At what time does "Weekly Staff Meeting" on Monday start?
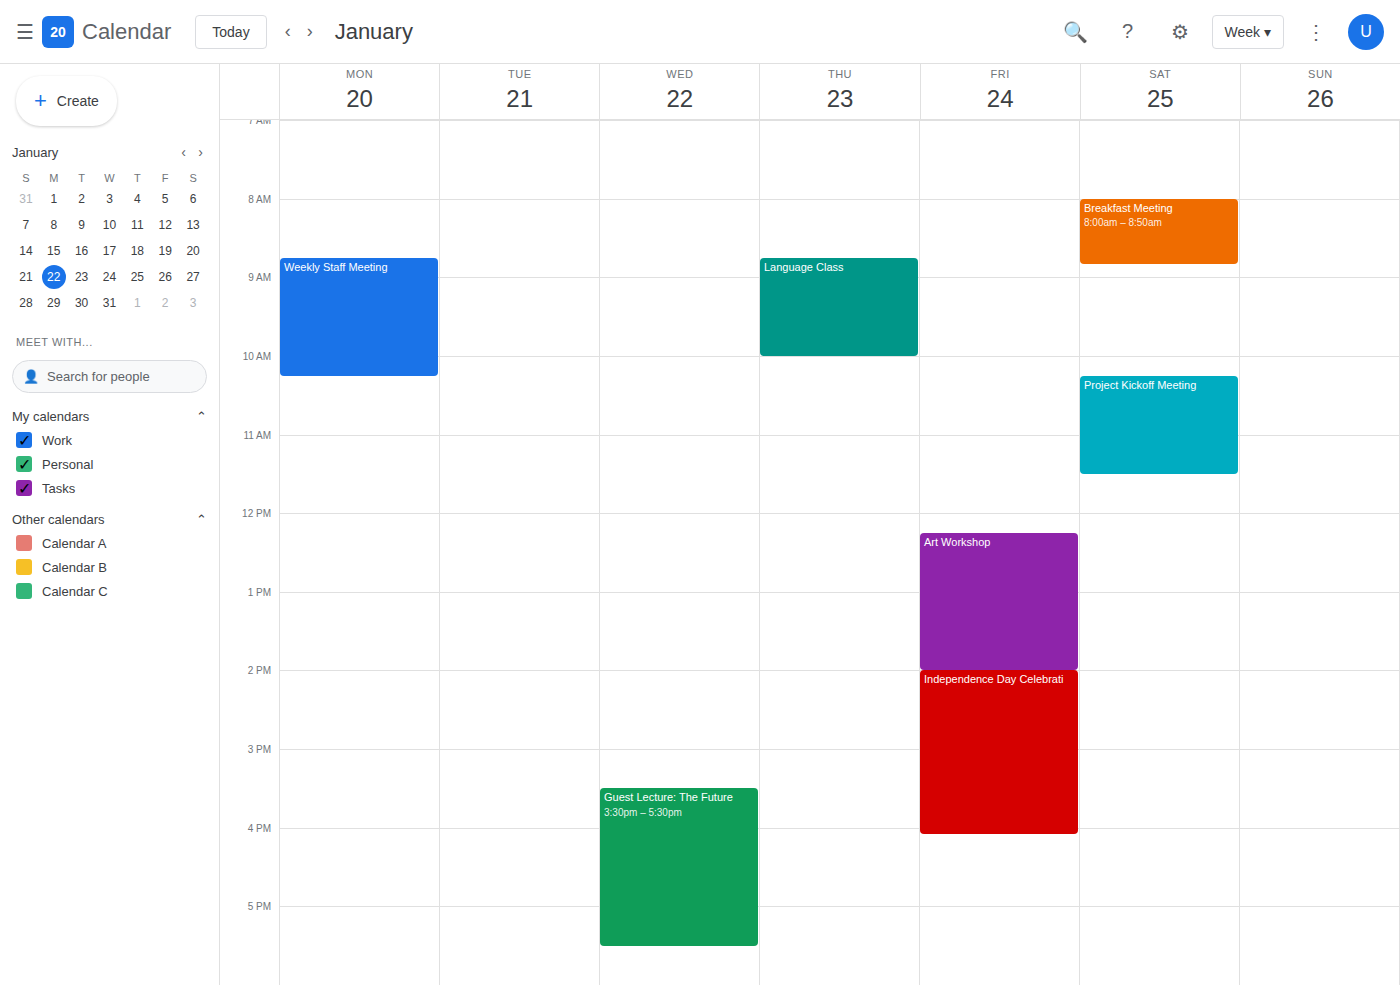
8:45 AM